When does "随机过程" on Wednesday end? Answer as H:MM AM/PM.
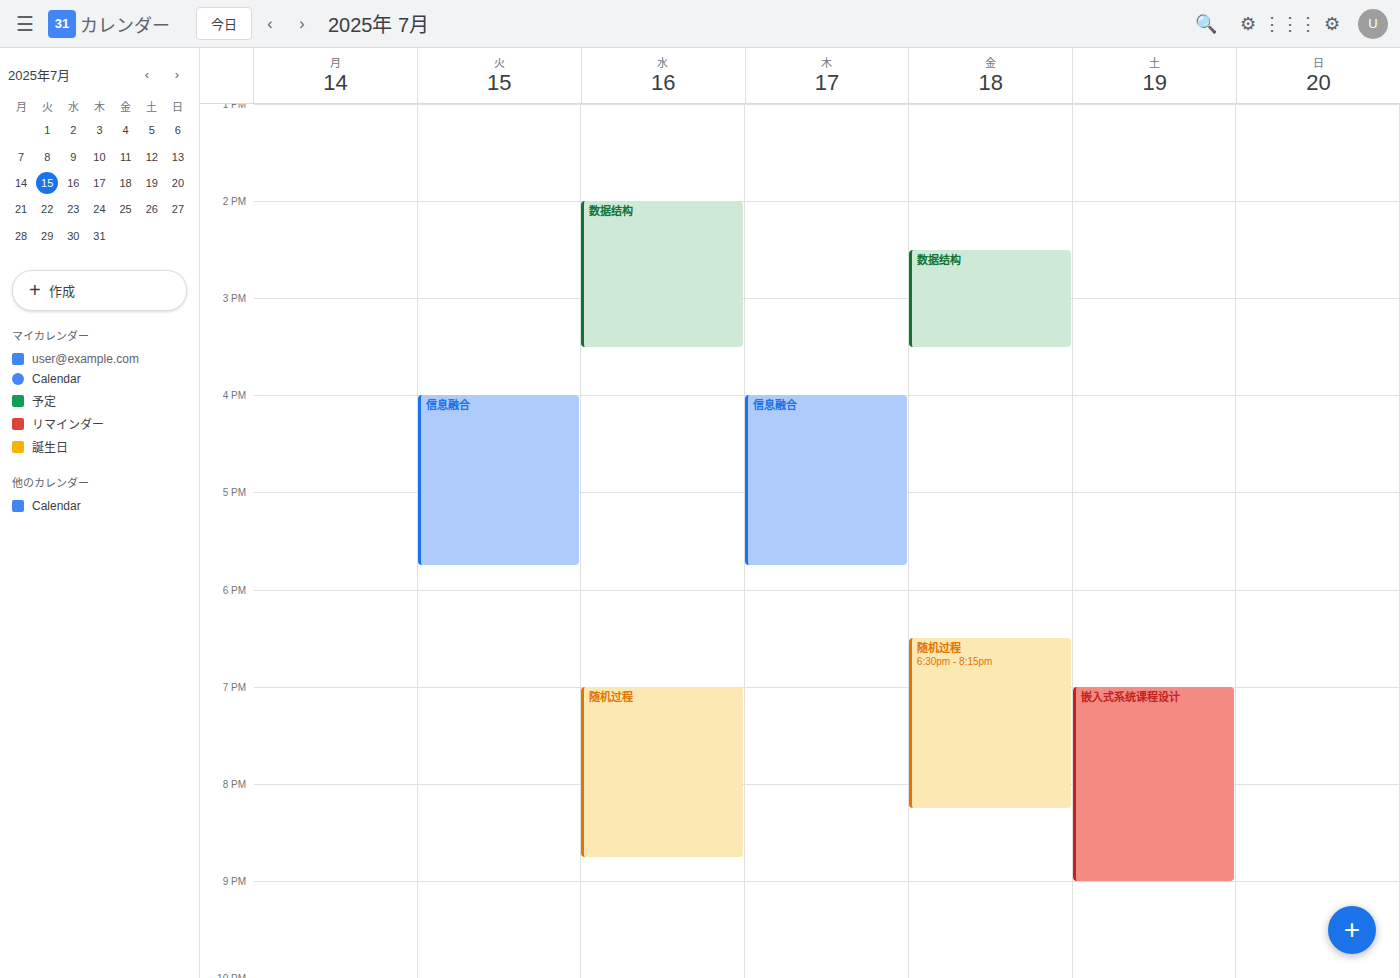
8:45 PM